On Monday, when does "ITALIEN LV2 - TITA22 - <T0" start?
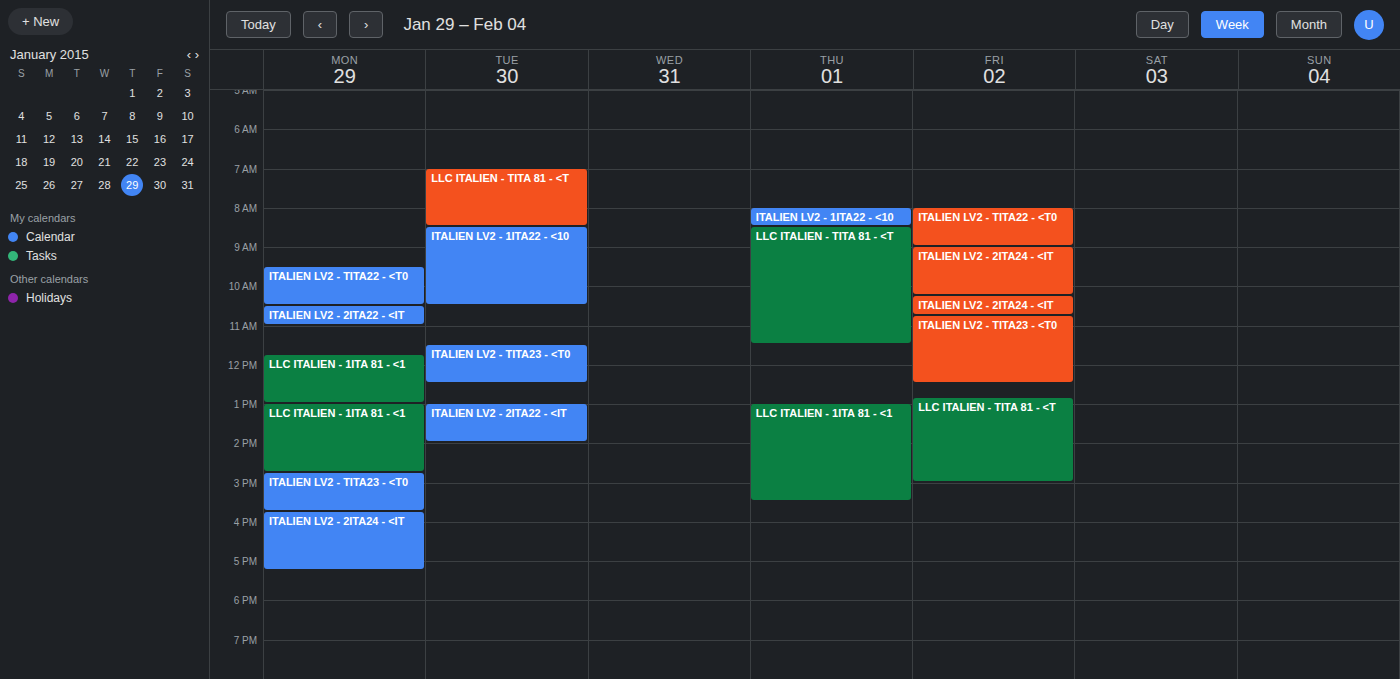
9:30 AM